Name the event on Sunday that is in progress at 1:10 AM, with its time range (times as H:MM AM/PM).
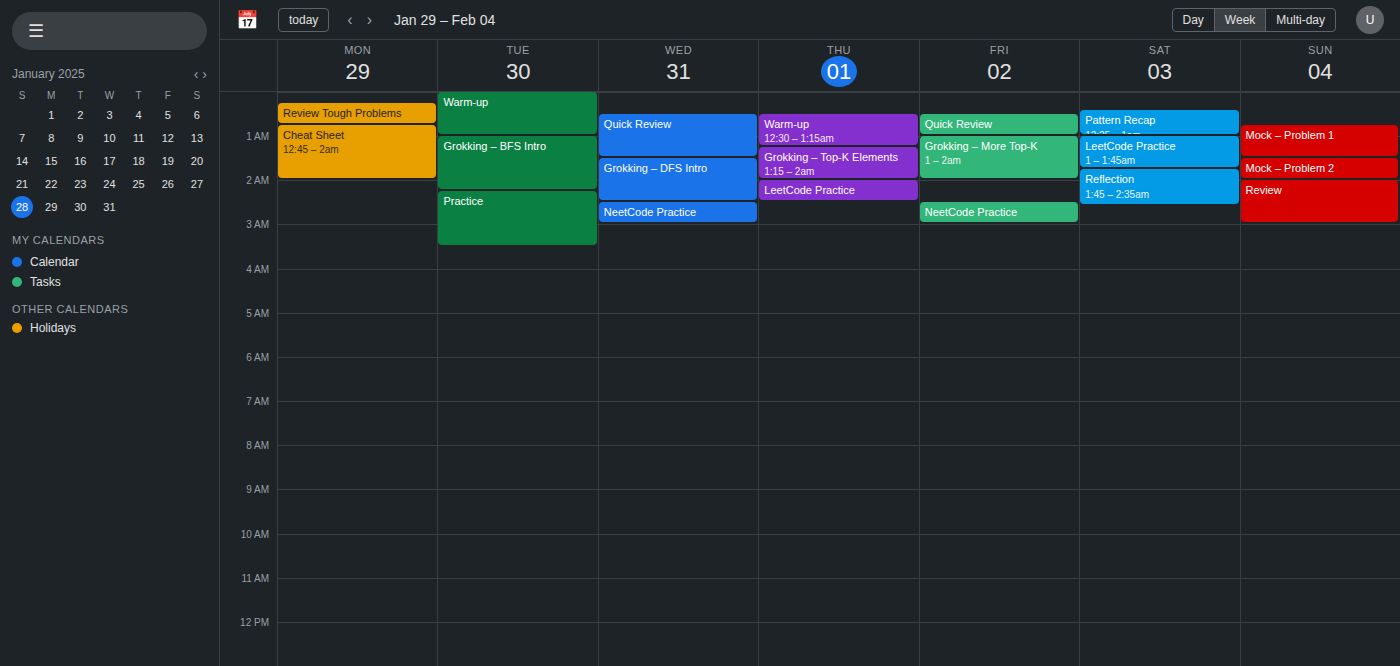
"Mock – Problem 1", 12:45 AM to 1:30 AM